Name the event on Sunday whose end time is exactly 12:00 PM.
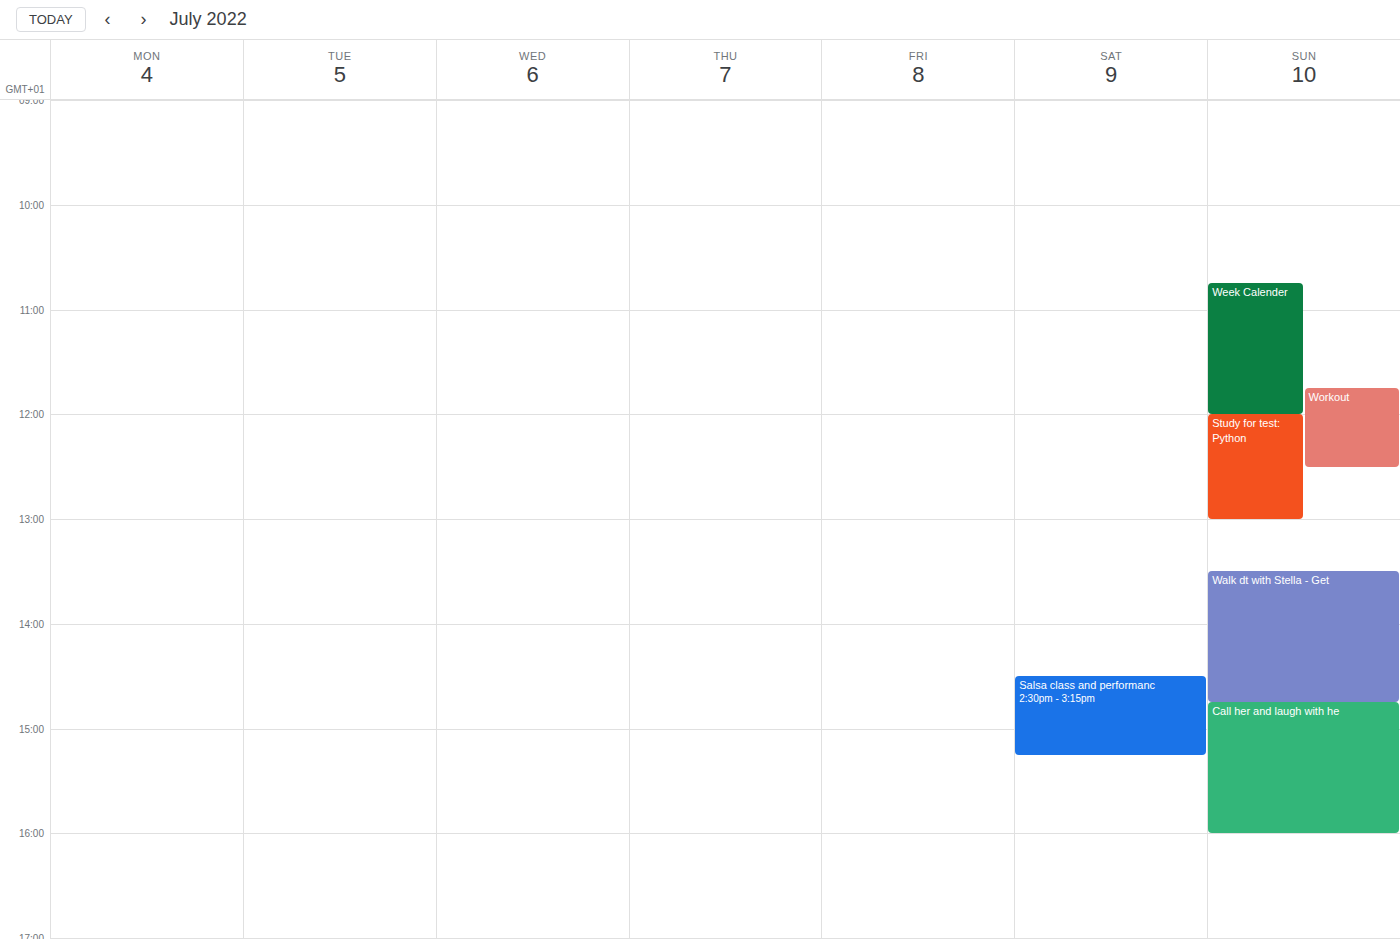
"Week Calender"